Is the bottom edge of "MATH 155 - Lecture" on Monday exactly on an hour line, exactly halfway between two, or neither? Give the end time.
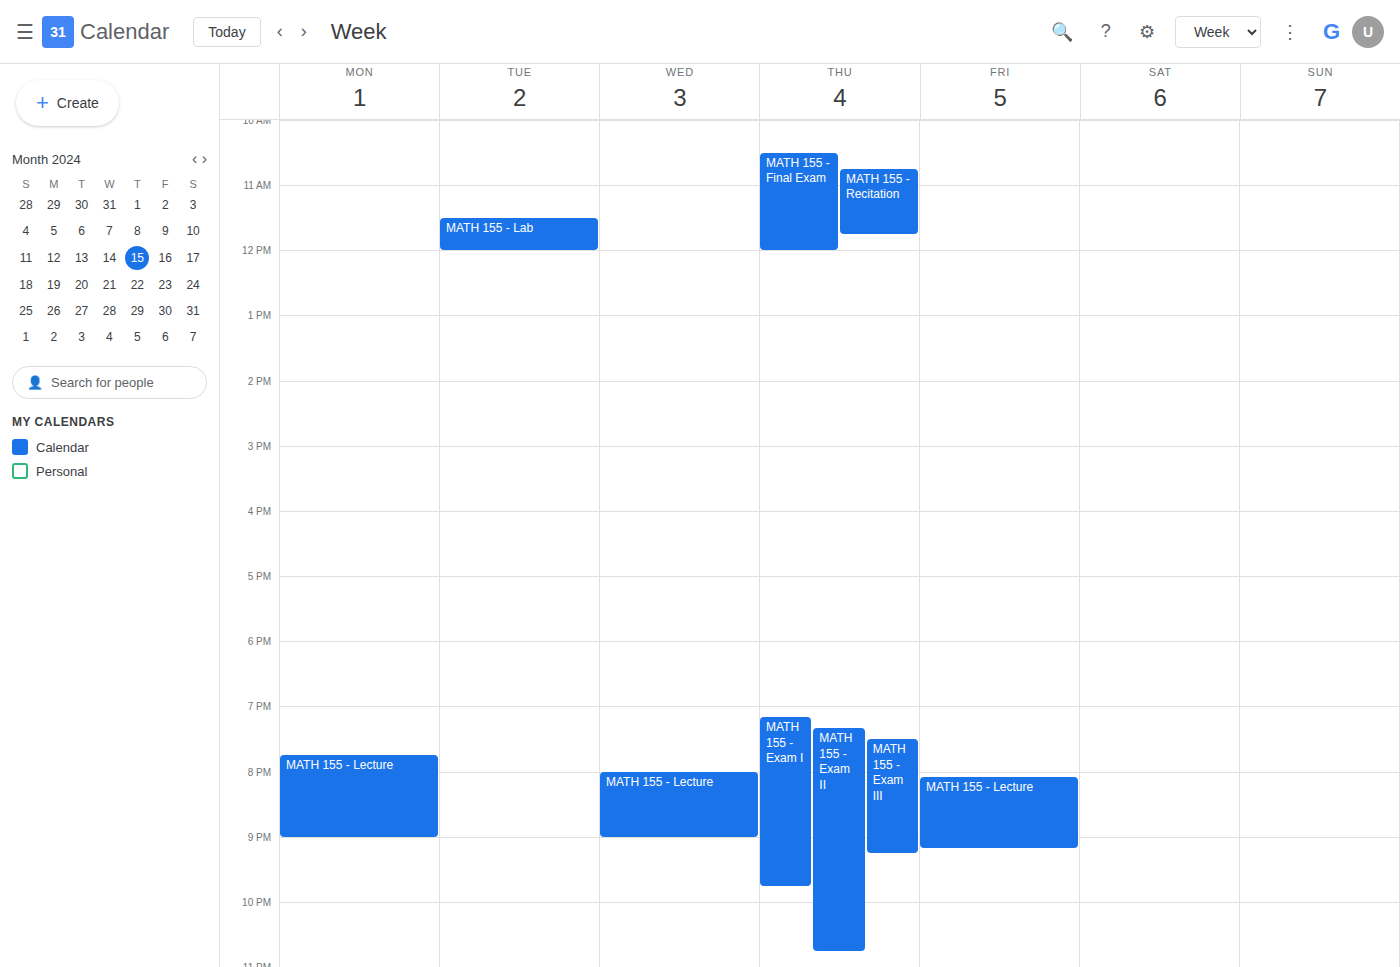
9:00 PM -- exactly on the 9 PM line.